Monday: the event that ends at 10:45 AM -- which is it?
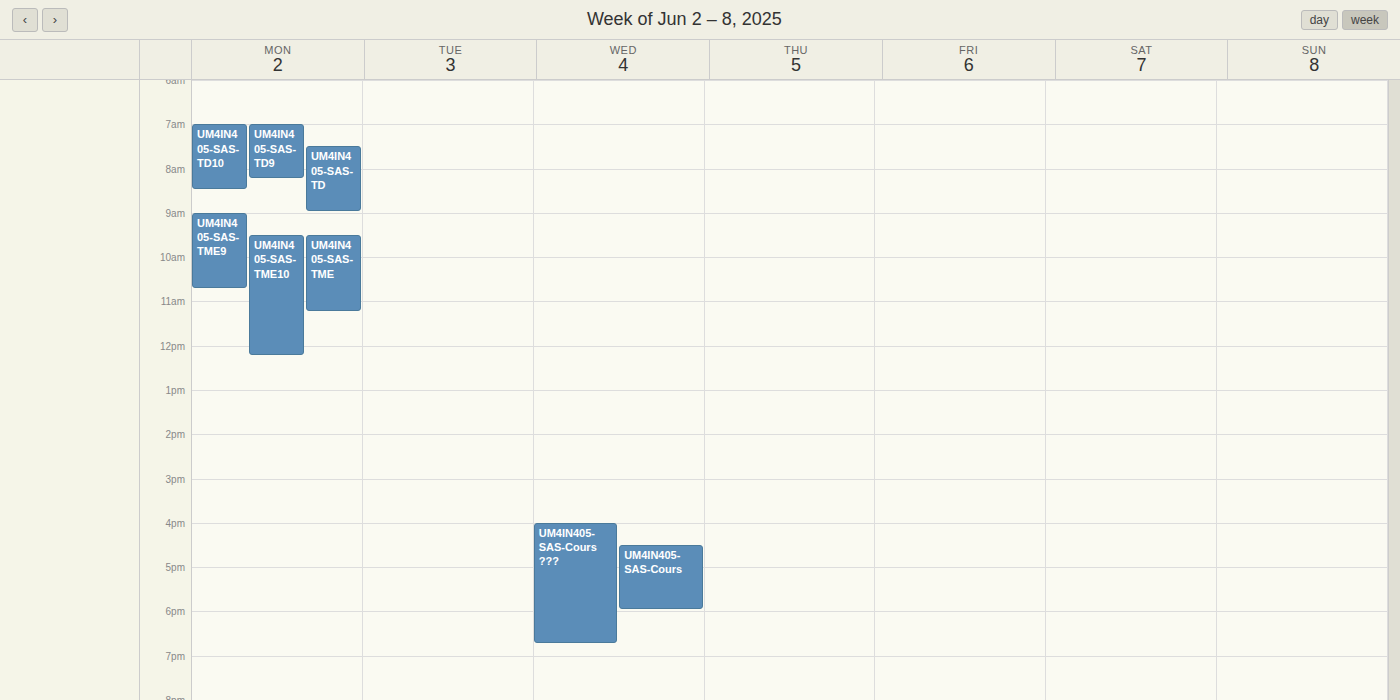
"UM4IN405-SAS-TME9"